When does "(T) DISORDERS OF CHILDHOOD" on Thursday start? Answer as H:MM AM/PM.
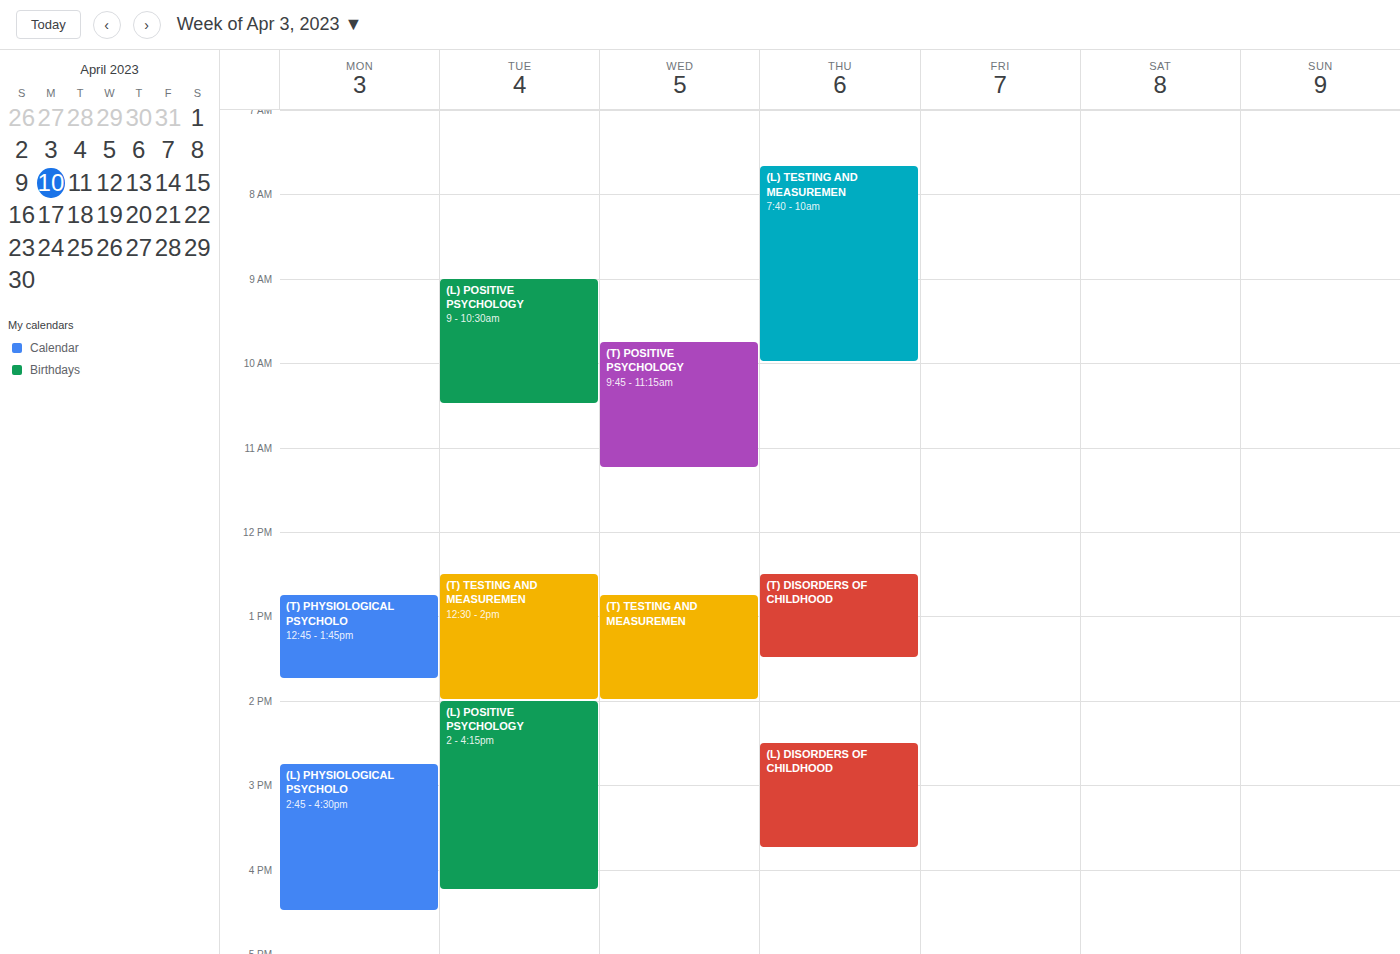
12:30 PM